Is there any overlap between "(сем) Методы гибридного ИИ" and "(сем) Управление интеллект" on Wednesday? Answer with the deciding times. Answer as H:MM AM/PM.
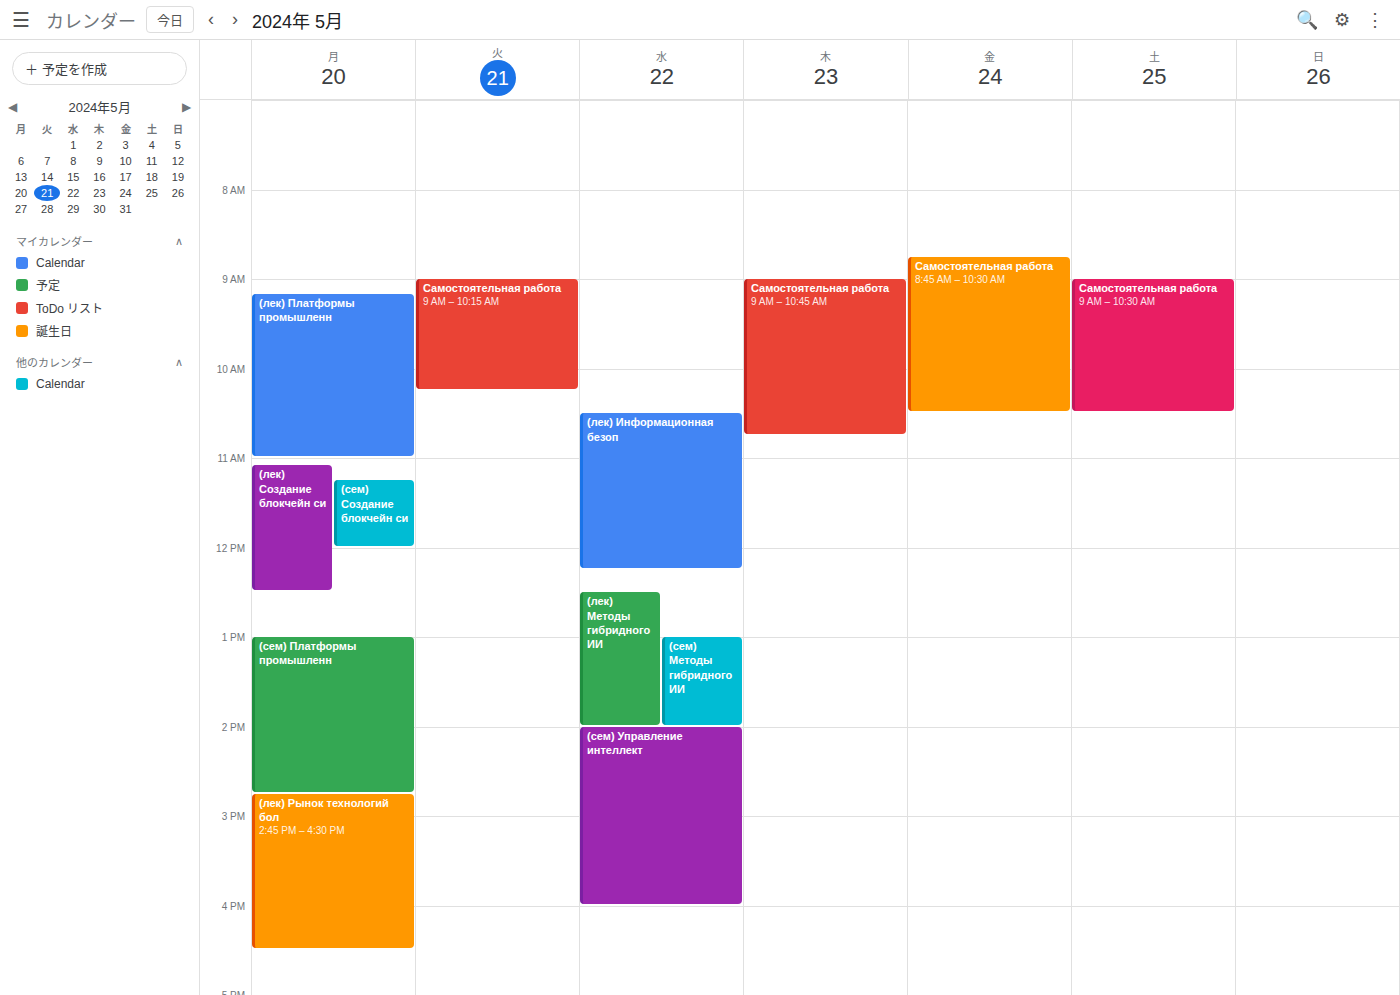
"(сем) Методы гибридного ИИ" ends at 2:00 PM, exactly when "(сем) Управление интеллект" starts -- they touch but do not overlap.